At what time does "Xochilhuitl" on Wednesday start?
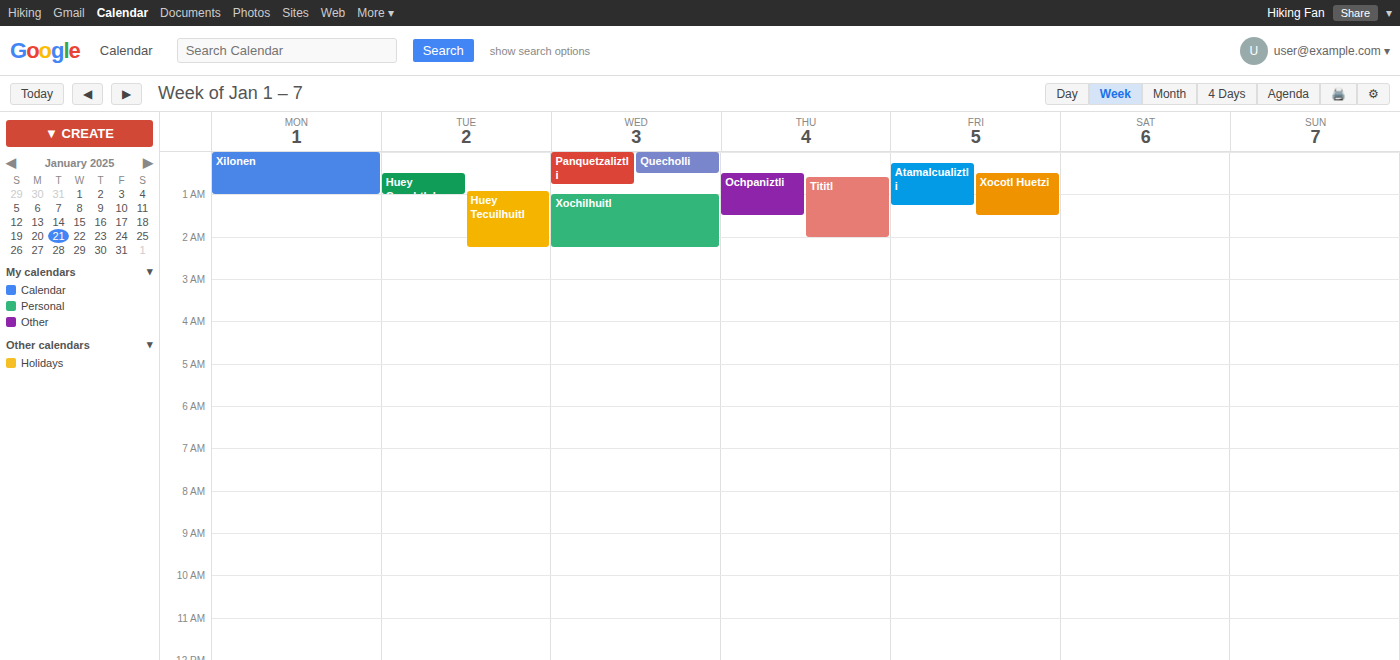
01:00